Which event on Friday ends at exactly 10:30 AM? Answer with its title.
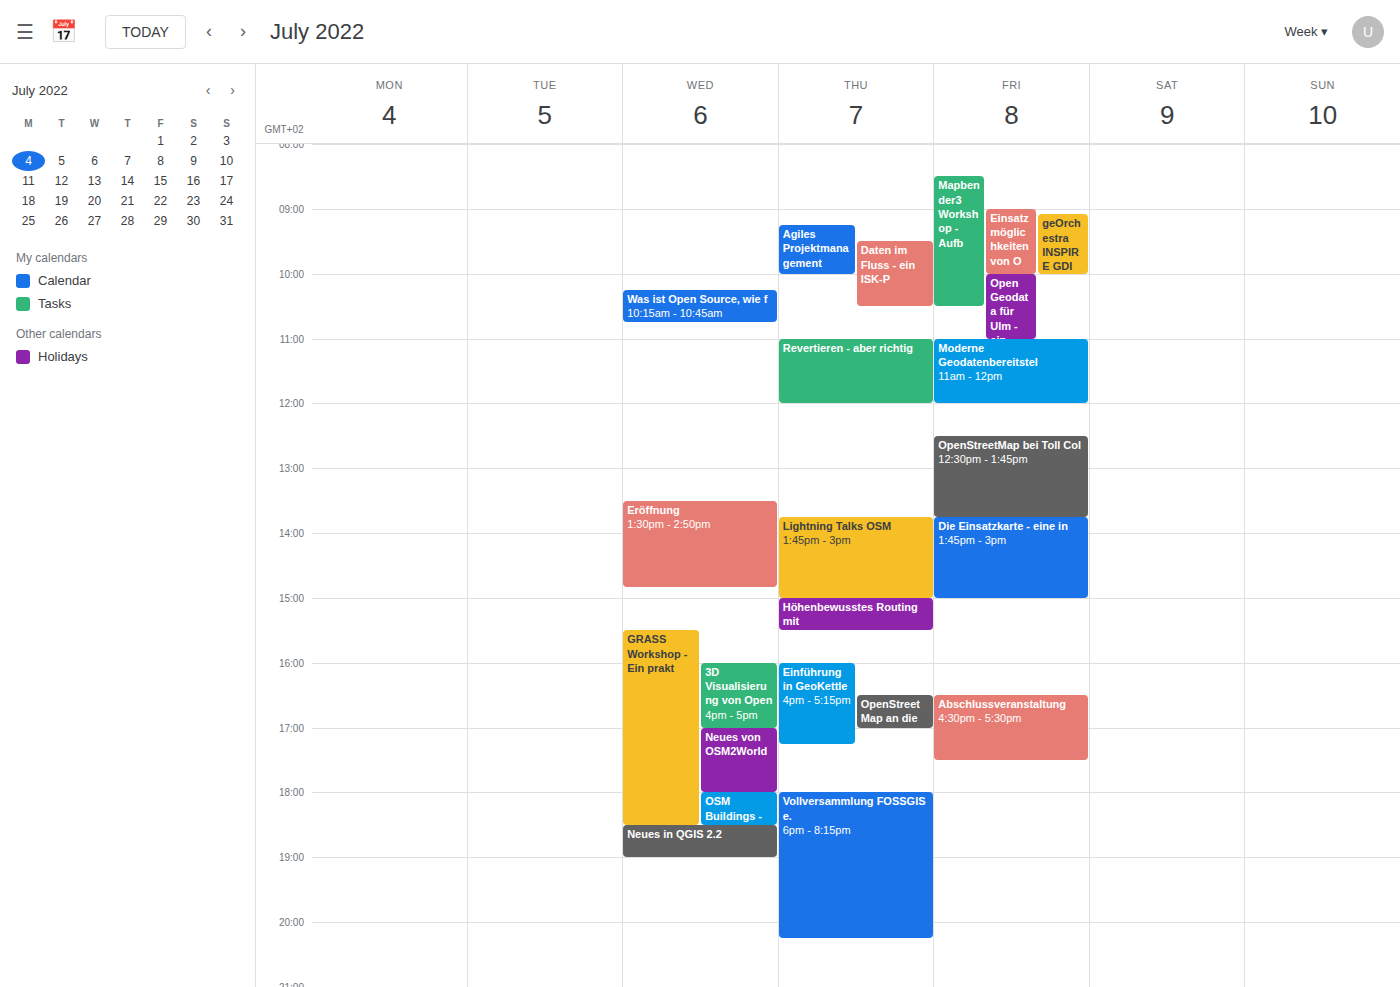
"Mapbender3 Workshop - Aufb"